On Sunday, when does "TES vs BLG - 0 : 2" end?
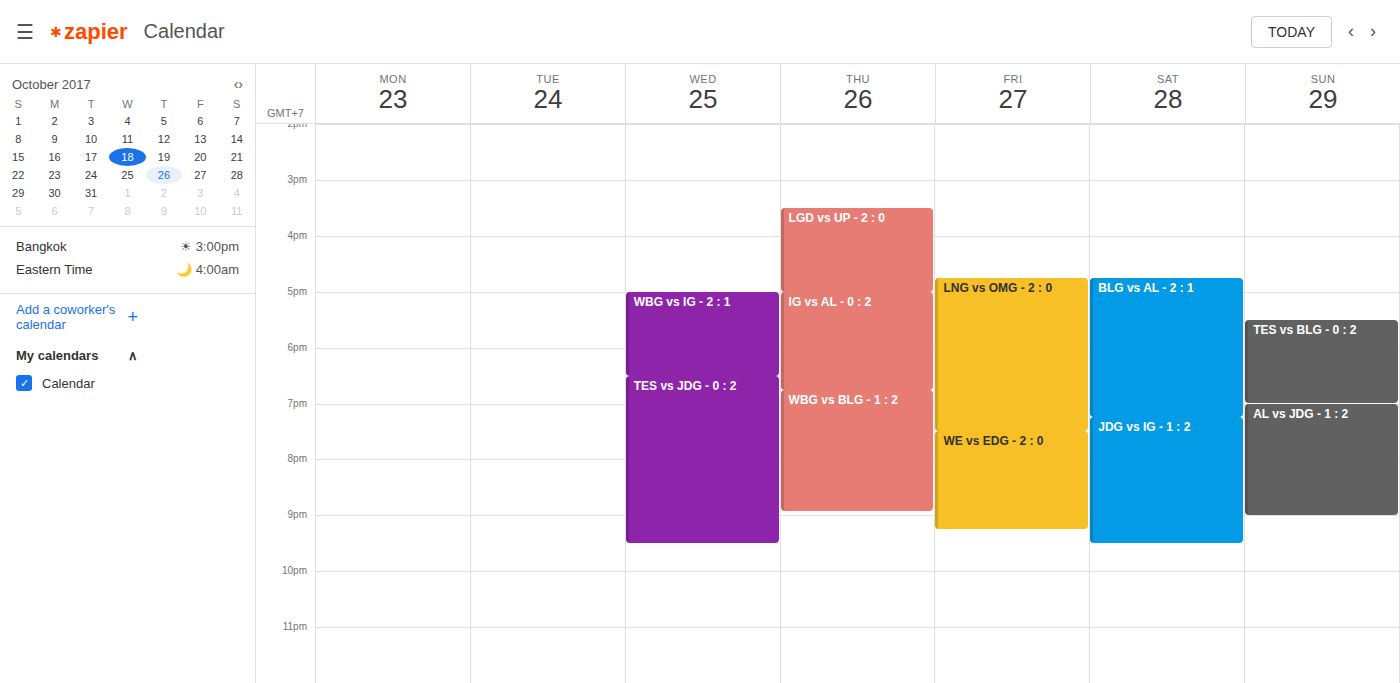
7:00 PM